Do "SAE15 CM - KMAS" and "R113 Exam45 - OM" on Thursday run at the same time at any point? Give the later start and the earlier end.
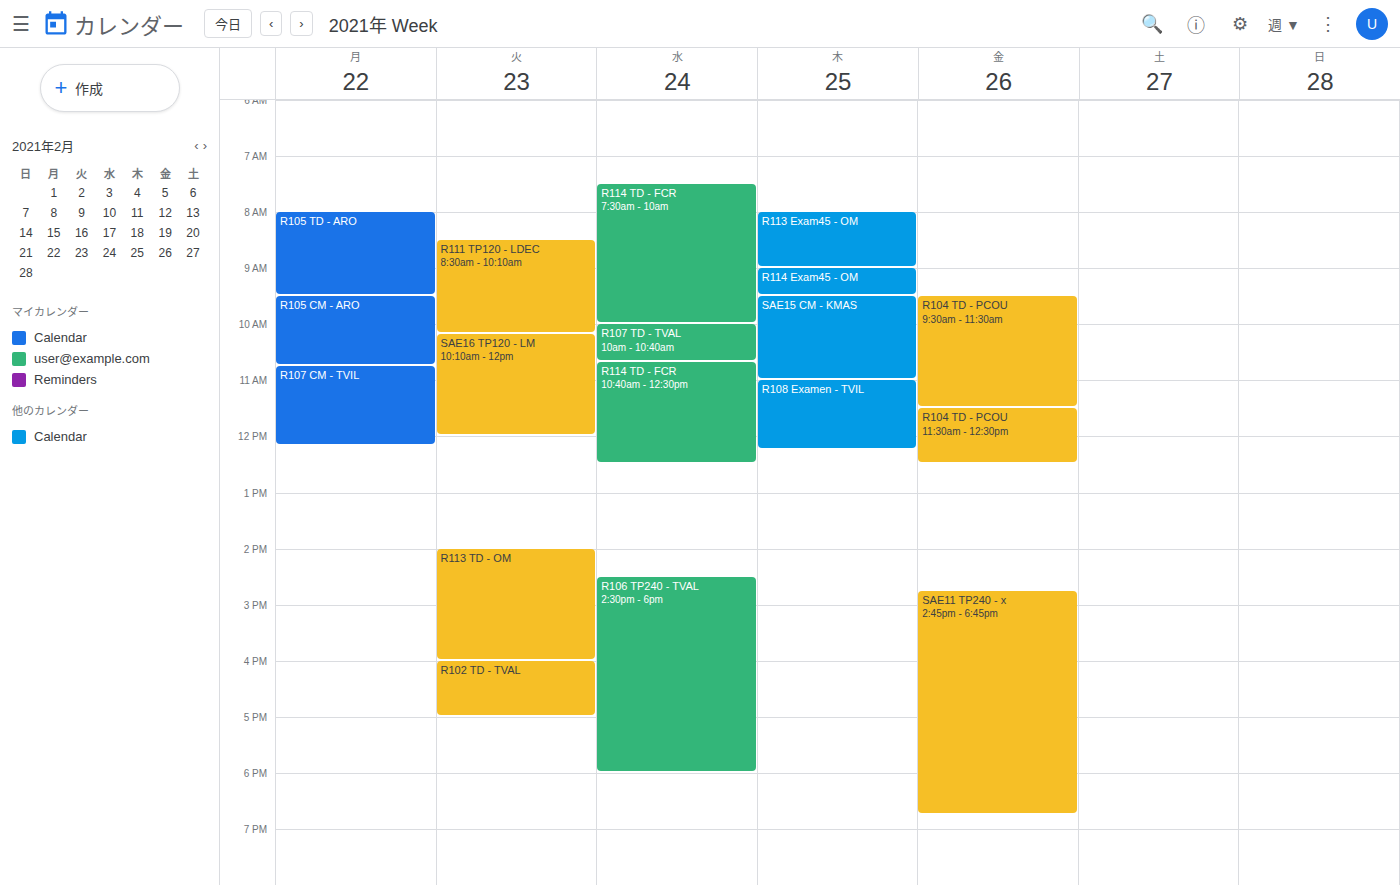
"R113 Exam45 - OM" ends at 9:00 AM and "SAE15 CM - KMAS" starts at 9:30 AM -- no overlap.